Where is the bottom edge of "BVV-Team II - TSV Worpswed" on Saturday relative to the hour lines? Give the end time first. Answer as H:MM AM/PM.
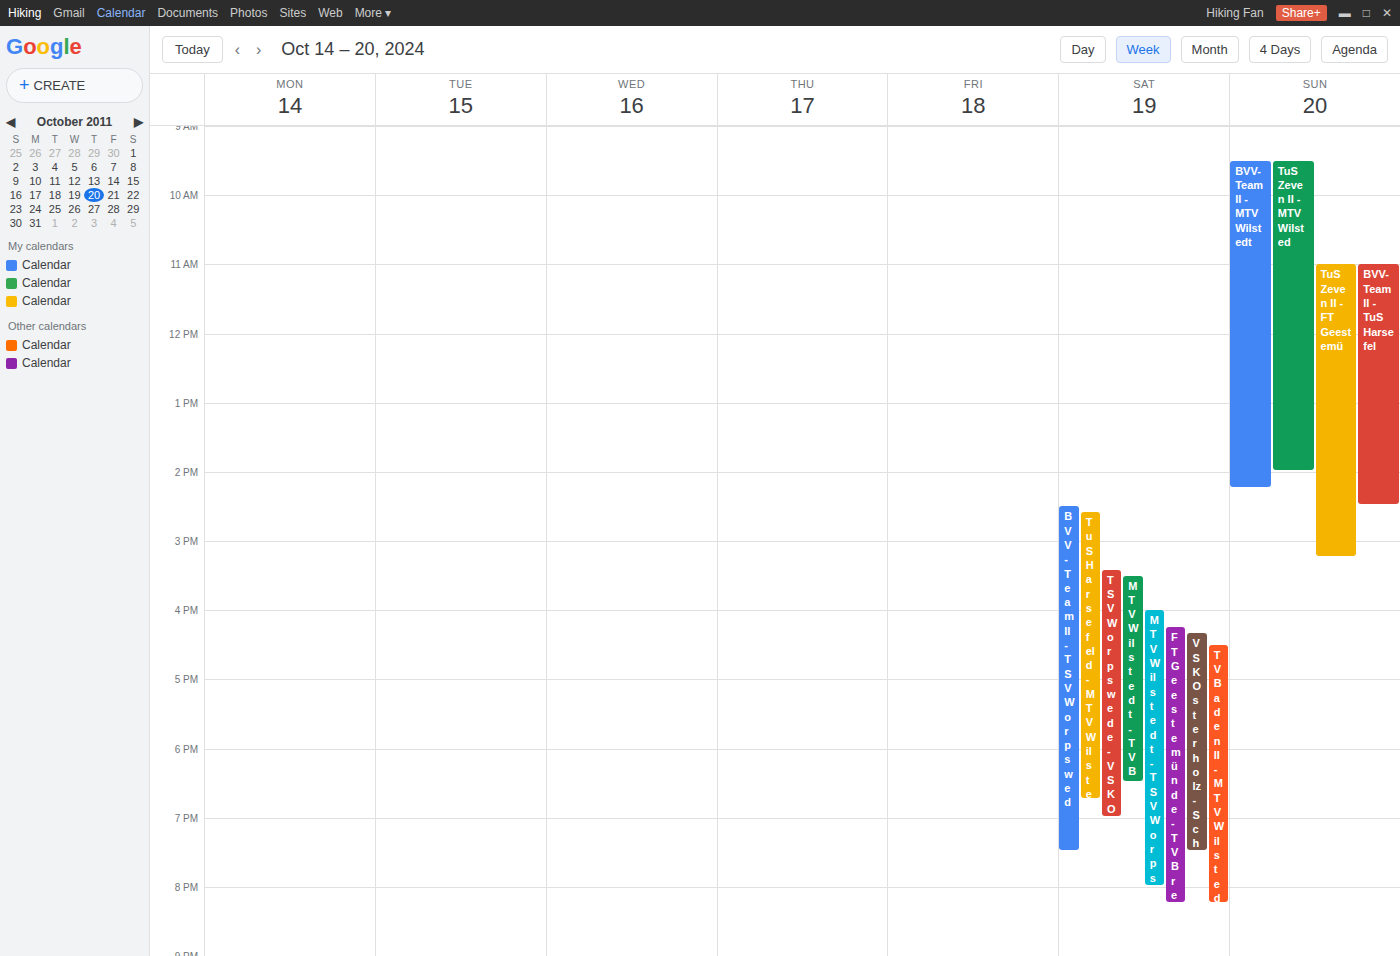
7:30 PM -- halfway between the 7 PM and 8 PM lines.